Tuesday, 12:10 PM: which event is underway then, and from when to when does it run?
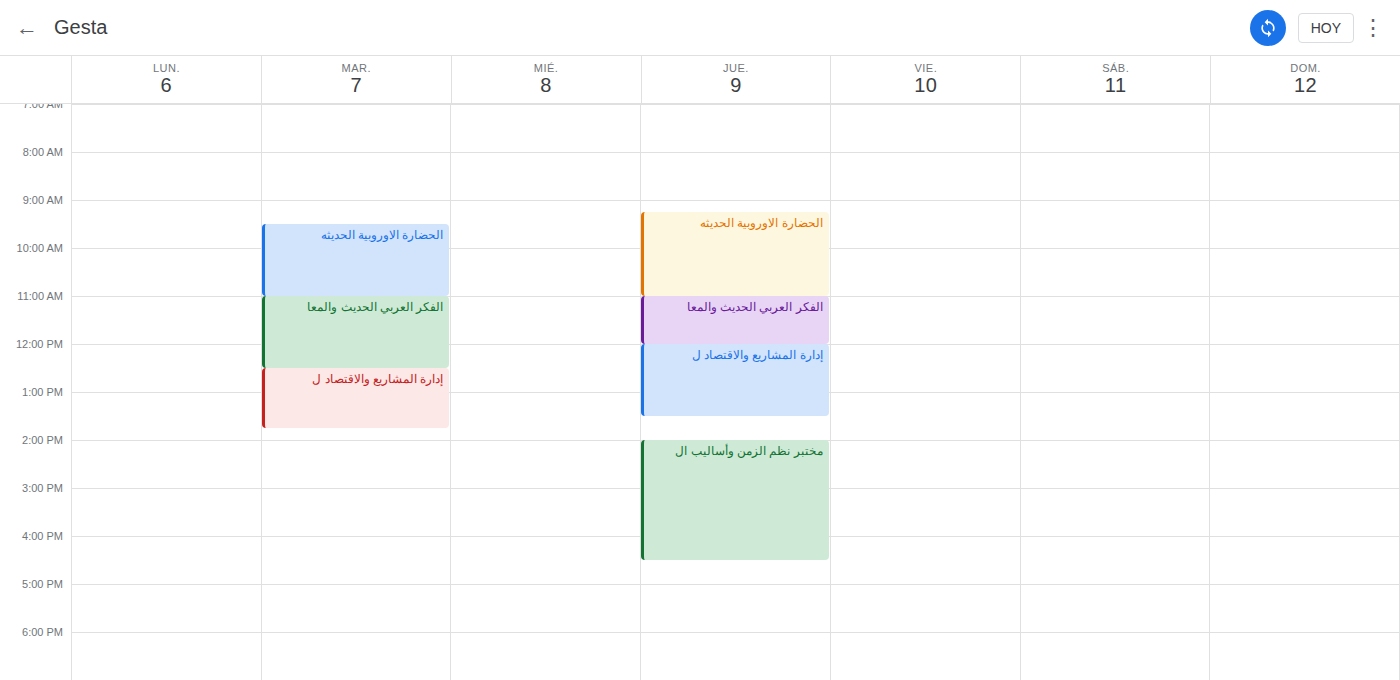
"الفكر العربي الحديث والمعا", 11:00 AM to 12:30 PM